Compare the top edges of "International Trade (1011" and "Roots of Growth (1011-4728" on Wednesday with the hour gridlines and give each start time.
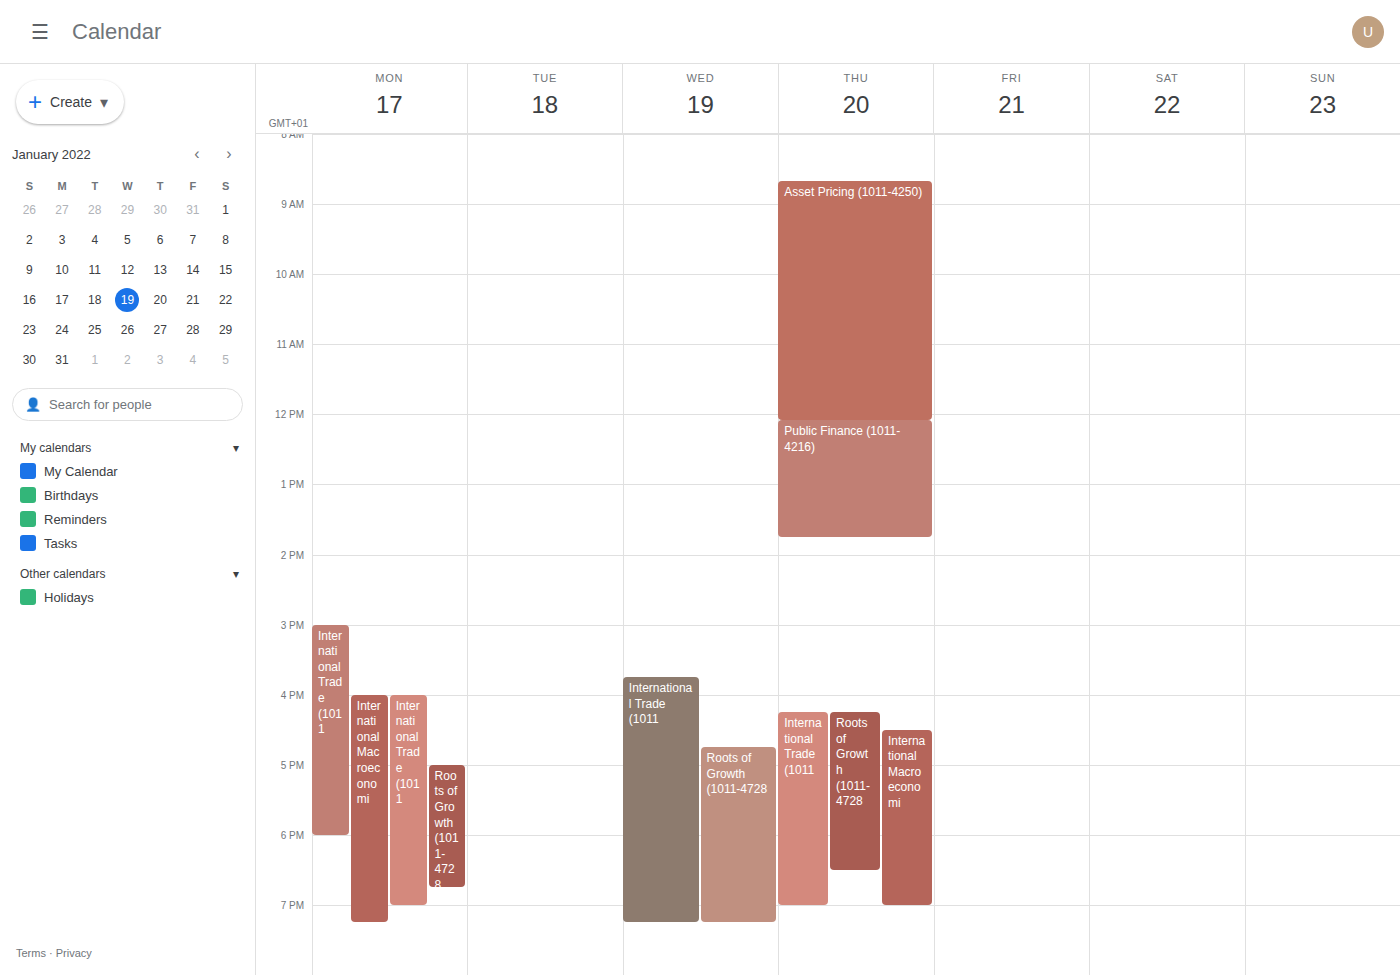
"International Trade (1011": 3:45 PM, neither: three quarters of the way from the 3 PM line to the 4 PM line. "Roots of Growth (1011-4728": 4:45 PM, neither: three quarters of the way from the 4 PM line to the 5 PM line.